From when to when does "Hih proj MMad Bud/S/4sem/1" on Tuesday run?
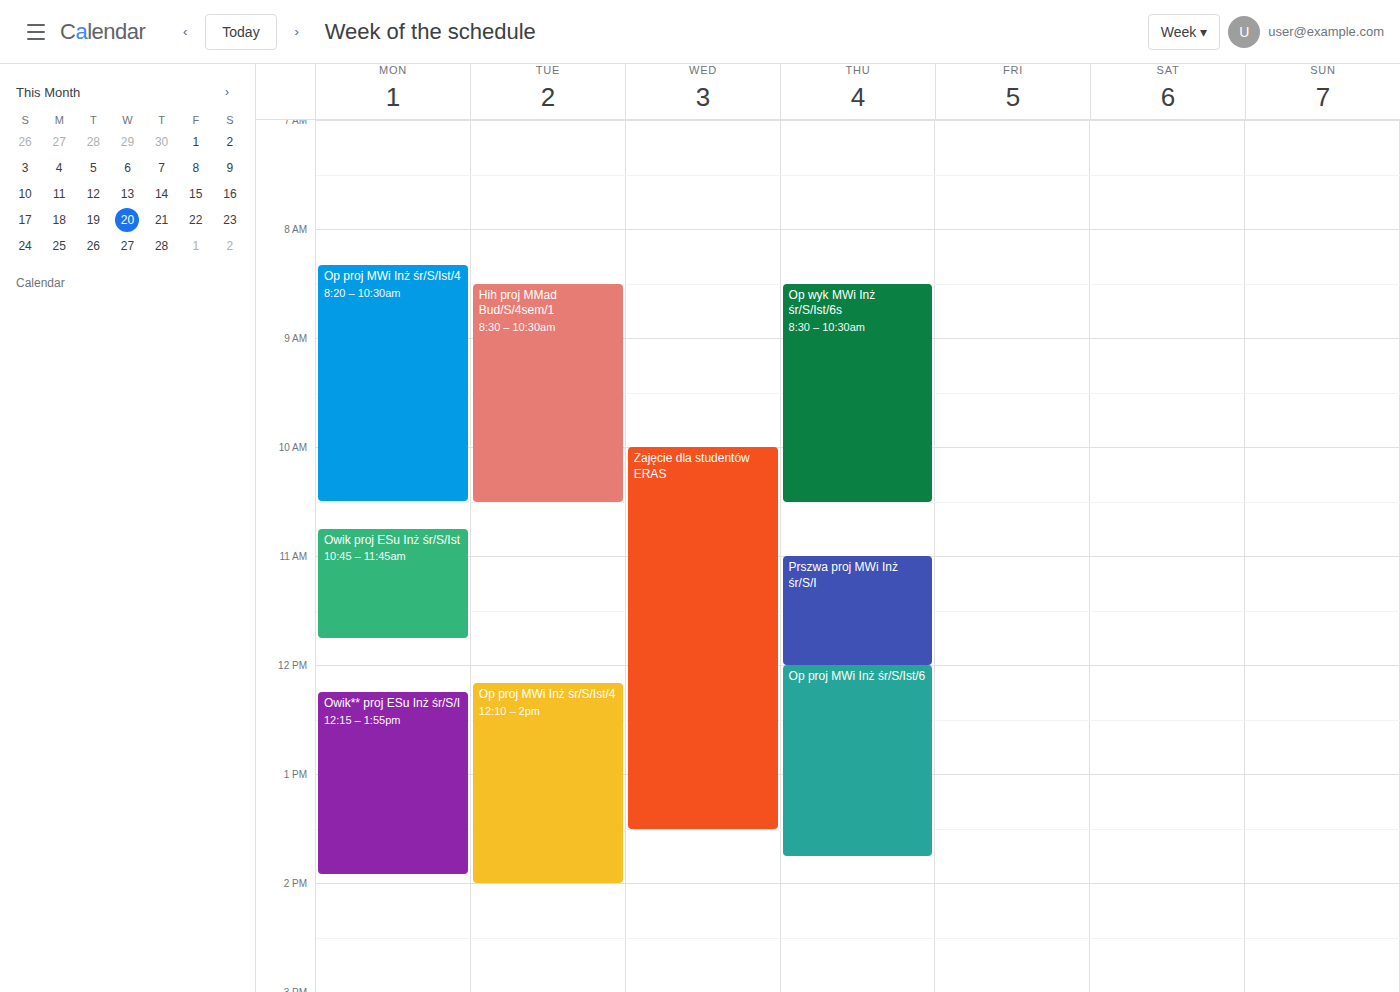
8:30 AM to 10:30 AM